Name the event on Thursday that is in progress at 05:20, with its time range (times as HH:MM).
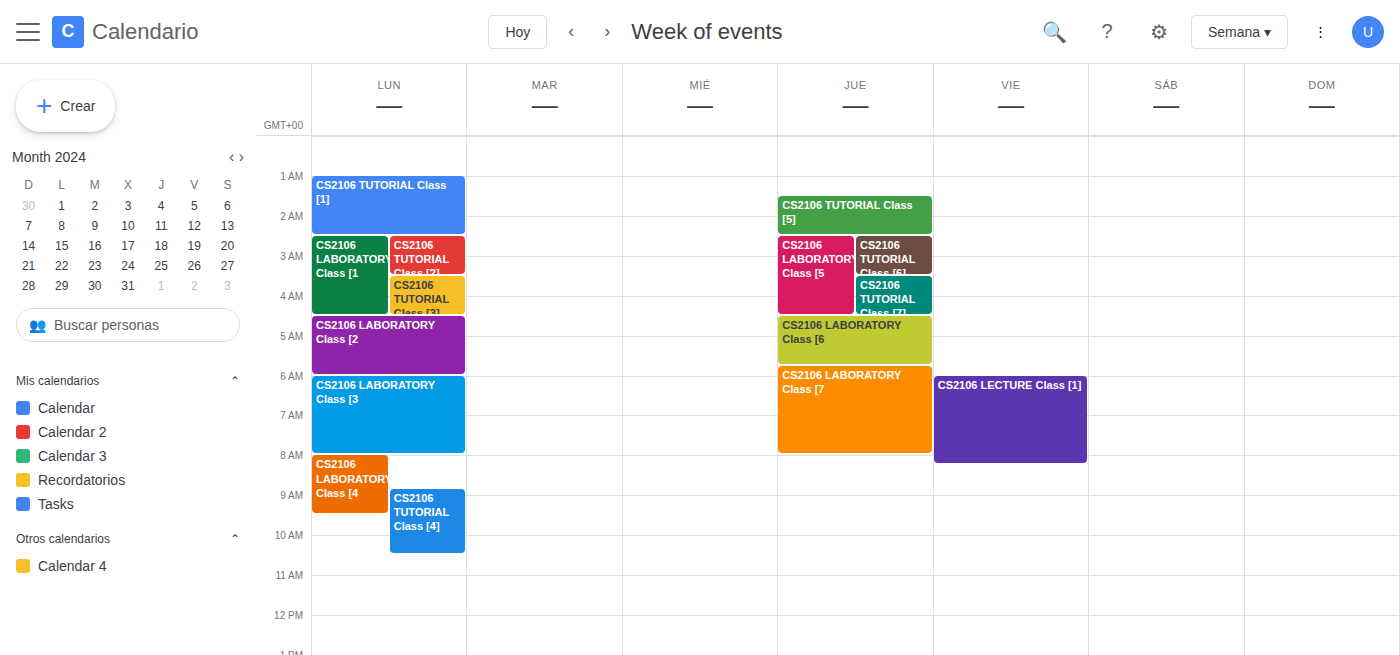
"CS2106 LABORATORY Class [6", 04:30 to 05:45